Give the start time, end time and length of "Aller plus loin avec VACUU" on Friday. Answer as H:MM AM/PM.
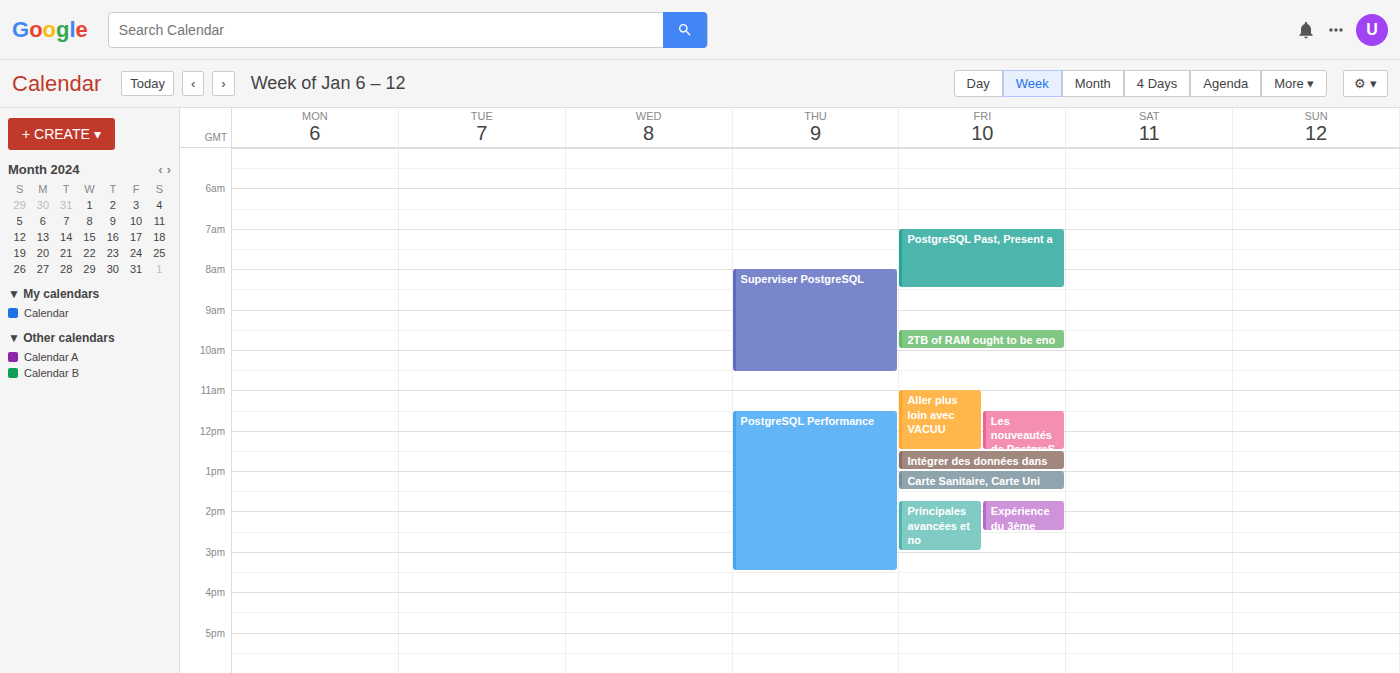
11:00 AM to 12:30 PM, 1 hour 30 minutes